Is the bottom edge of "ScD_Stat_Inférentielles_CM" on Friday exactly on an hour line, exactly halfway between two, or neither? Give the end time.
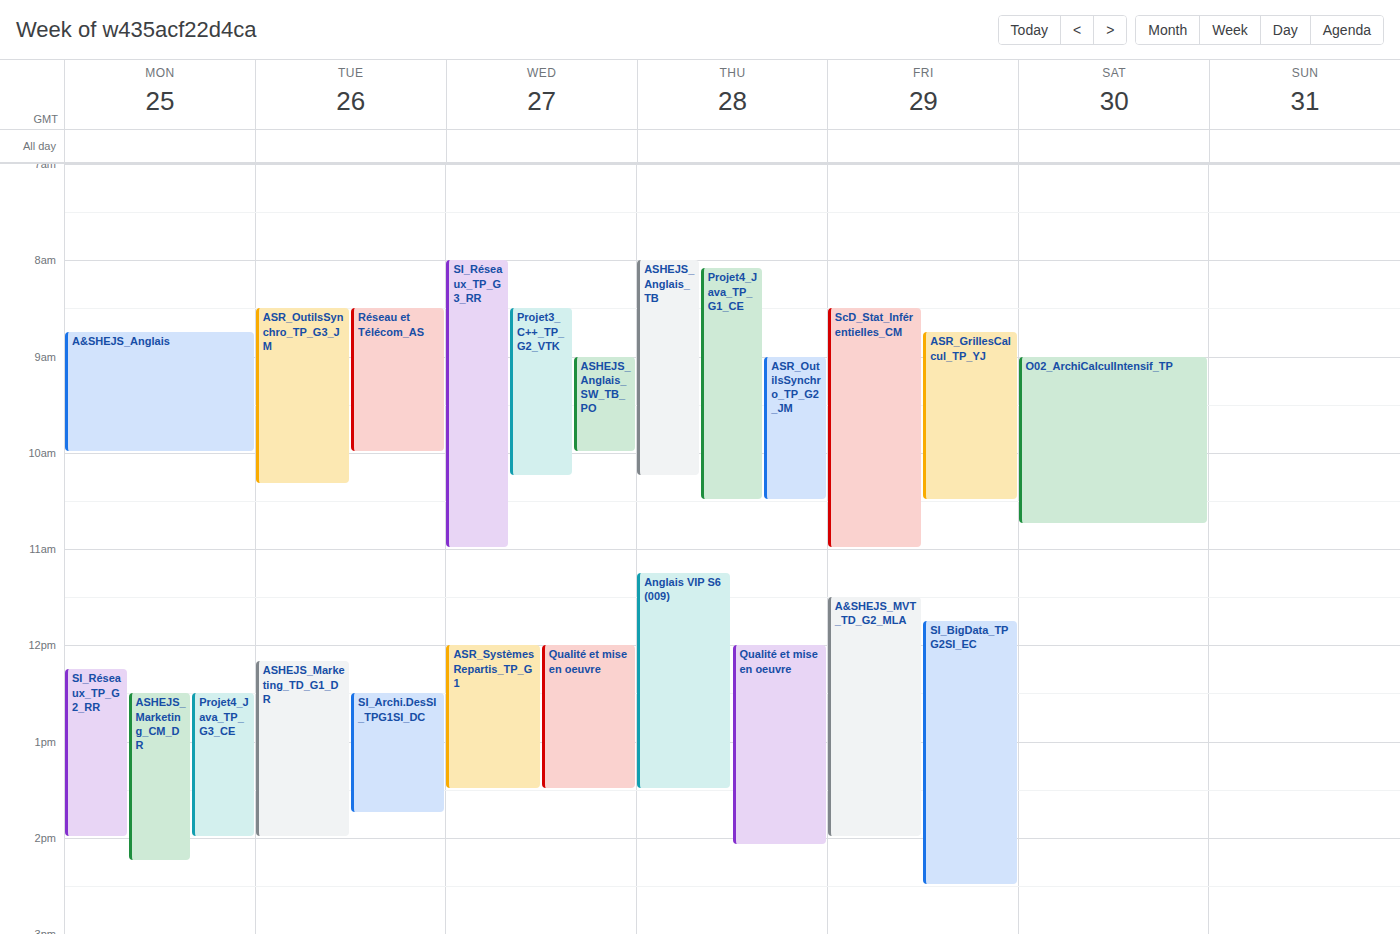
11:00 AM -- exactly on the 11 AM line.